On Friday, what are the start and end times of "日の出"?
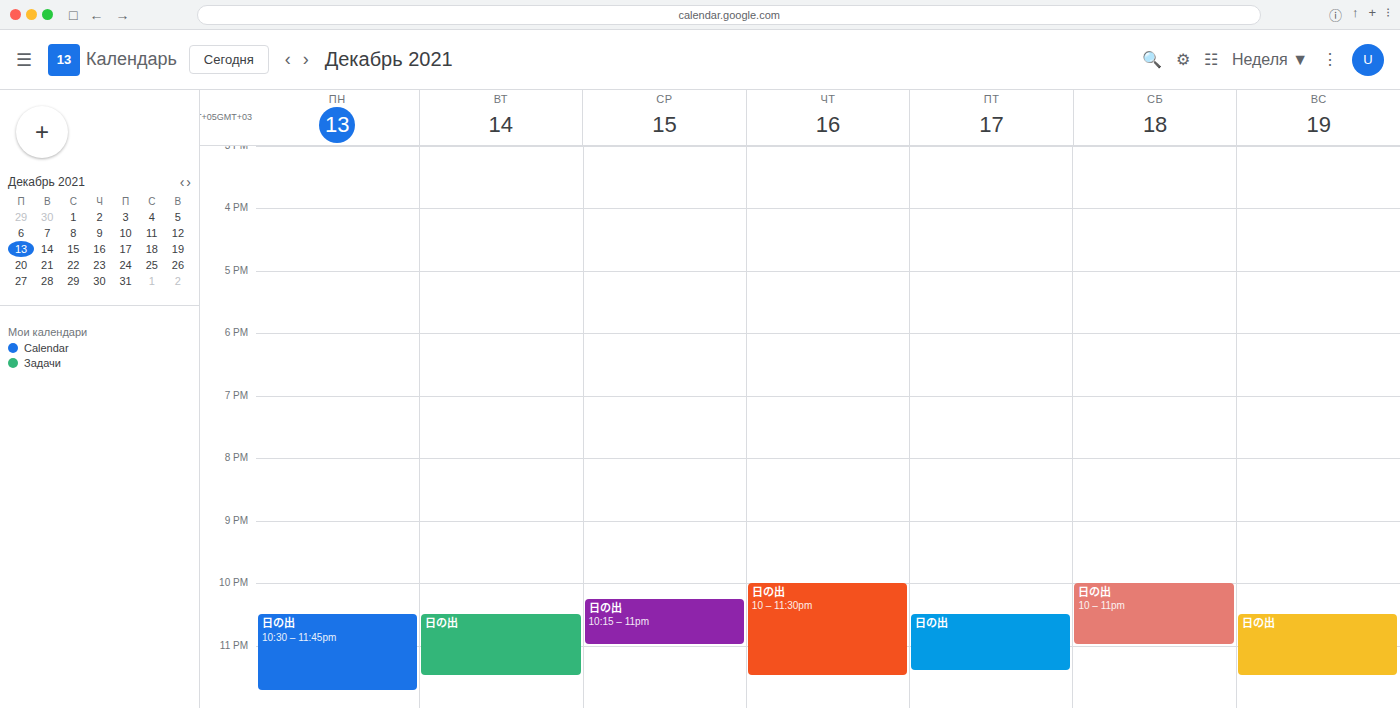
10:30 PM to 11:25 PM